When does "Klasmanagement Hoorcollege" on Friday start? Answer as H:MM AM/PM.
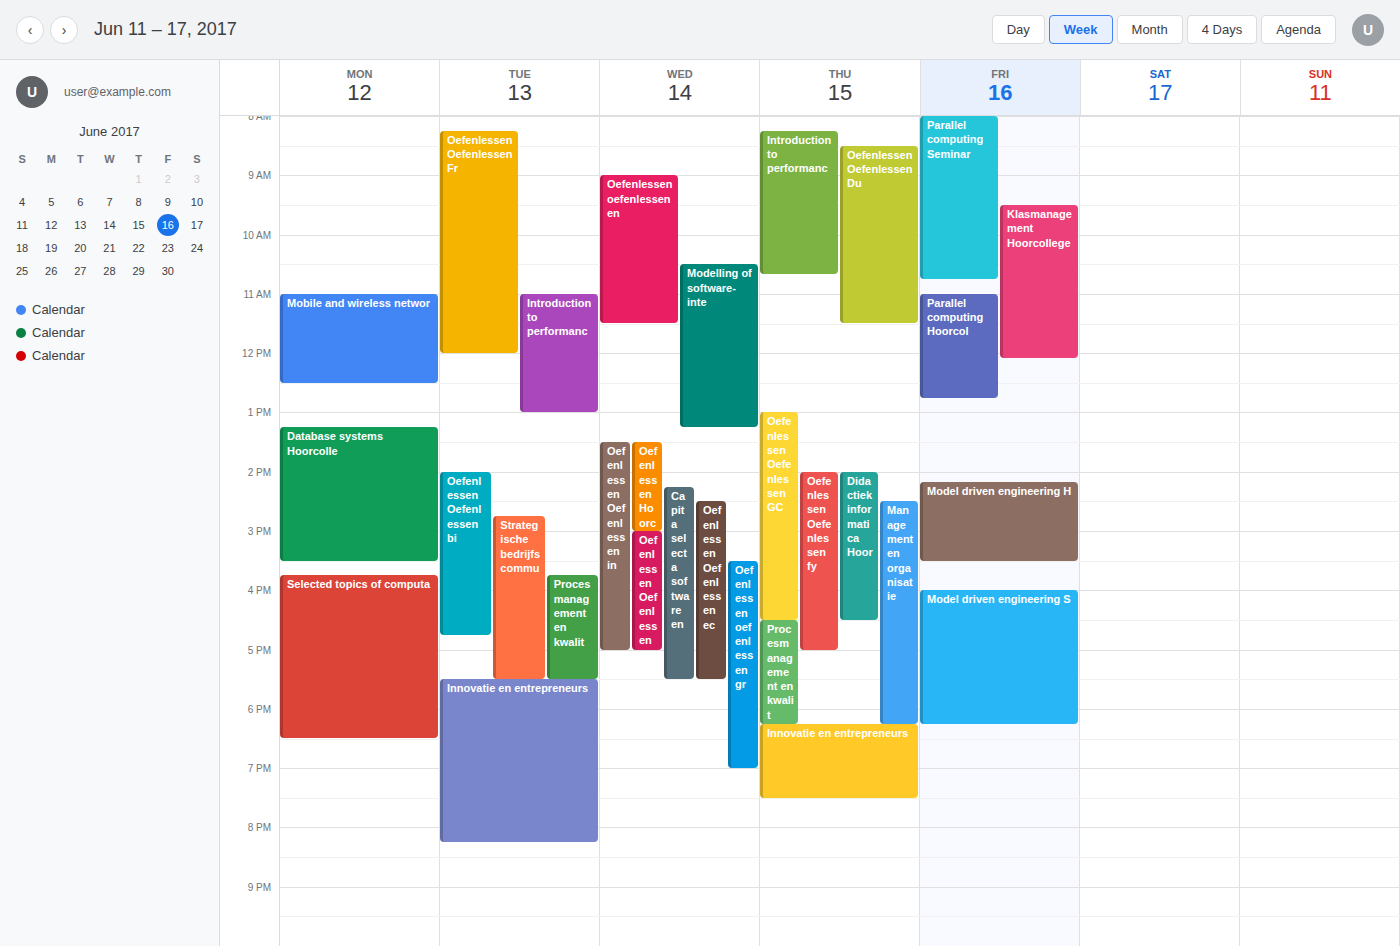
9:30 AM